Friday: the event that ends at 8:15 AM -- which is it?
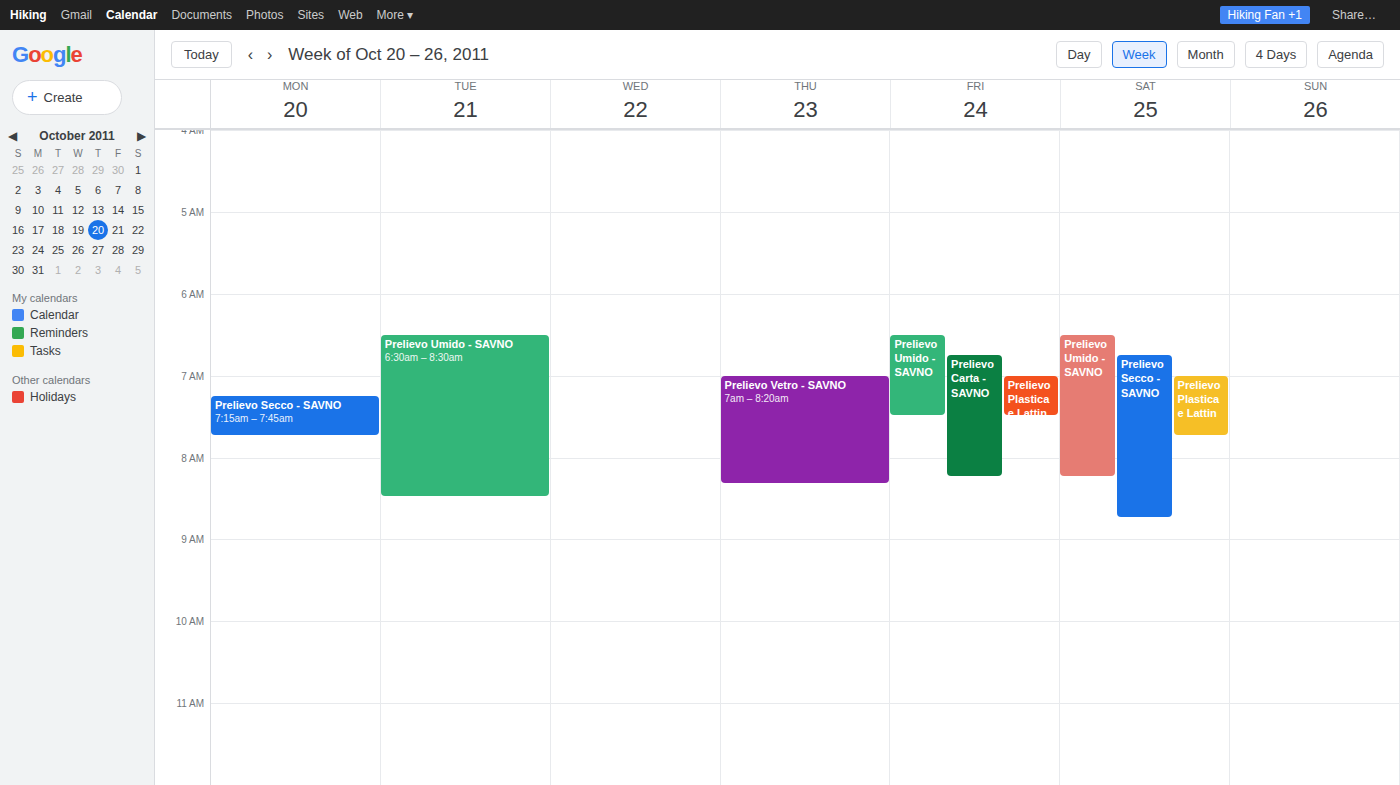
"Prelievo Carta - SAVNO"